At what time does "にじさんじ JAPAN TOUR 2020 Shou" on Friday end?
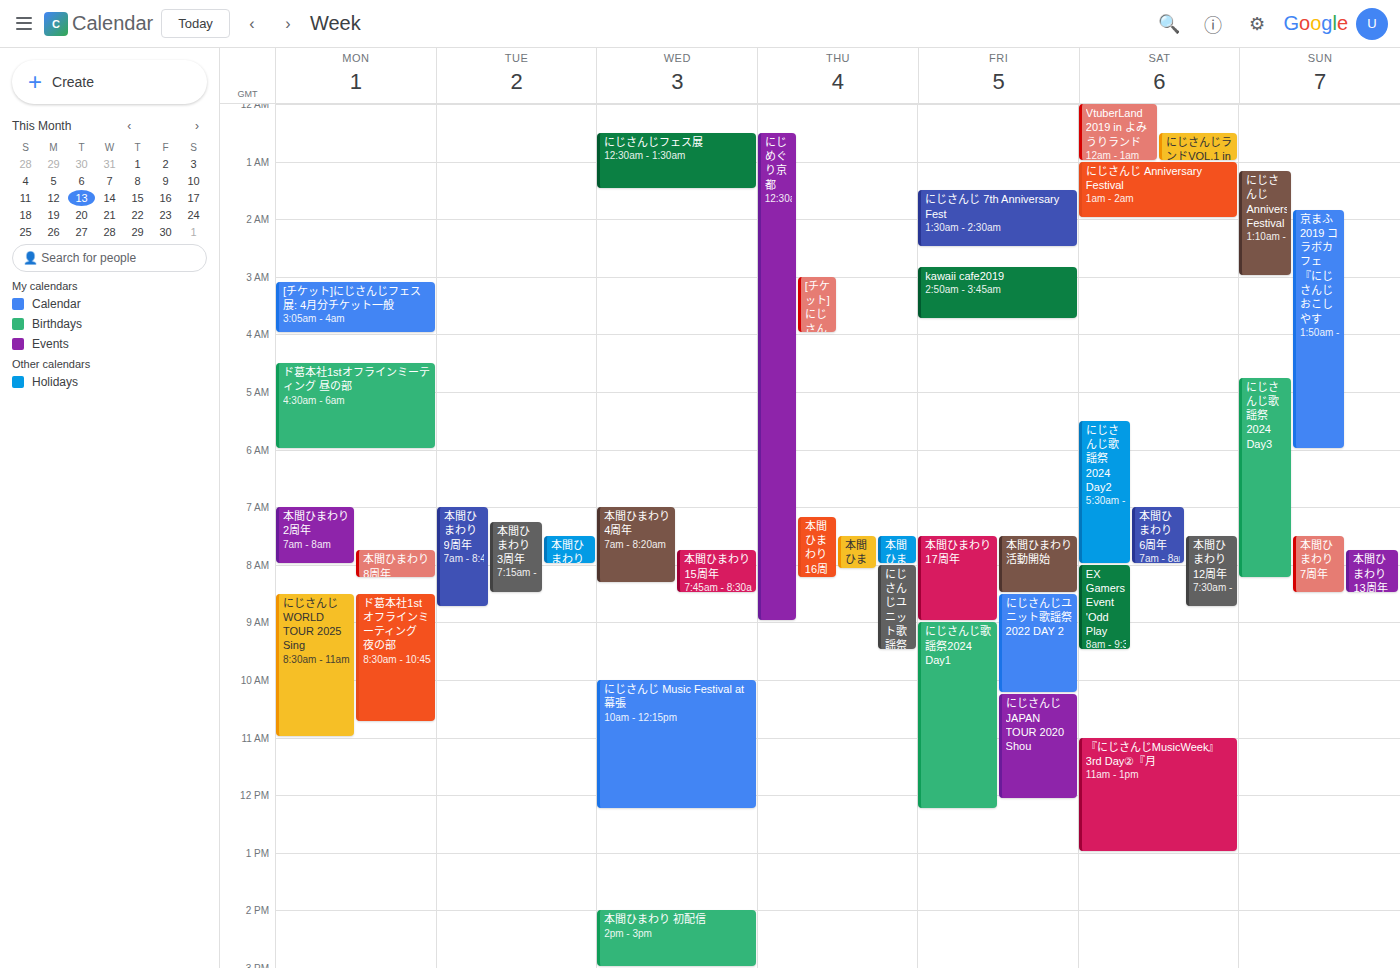
12:05